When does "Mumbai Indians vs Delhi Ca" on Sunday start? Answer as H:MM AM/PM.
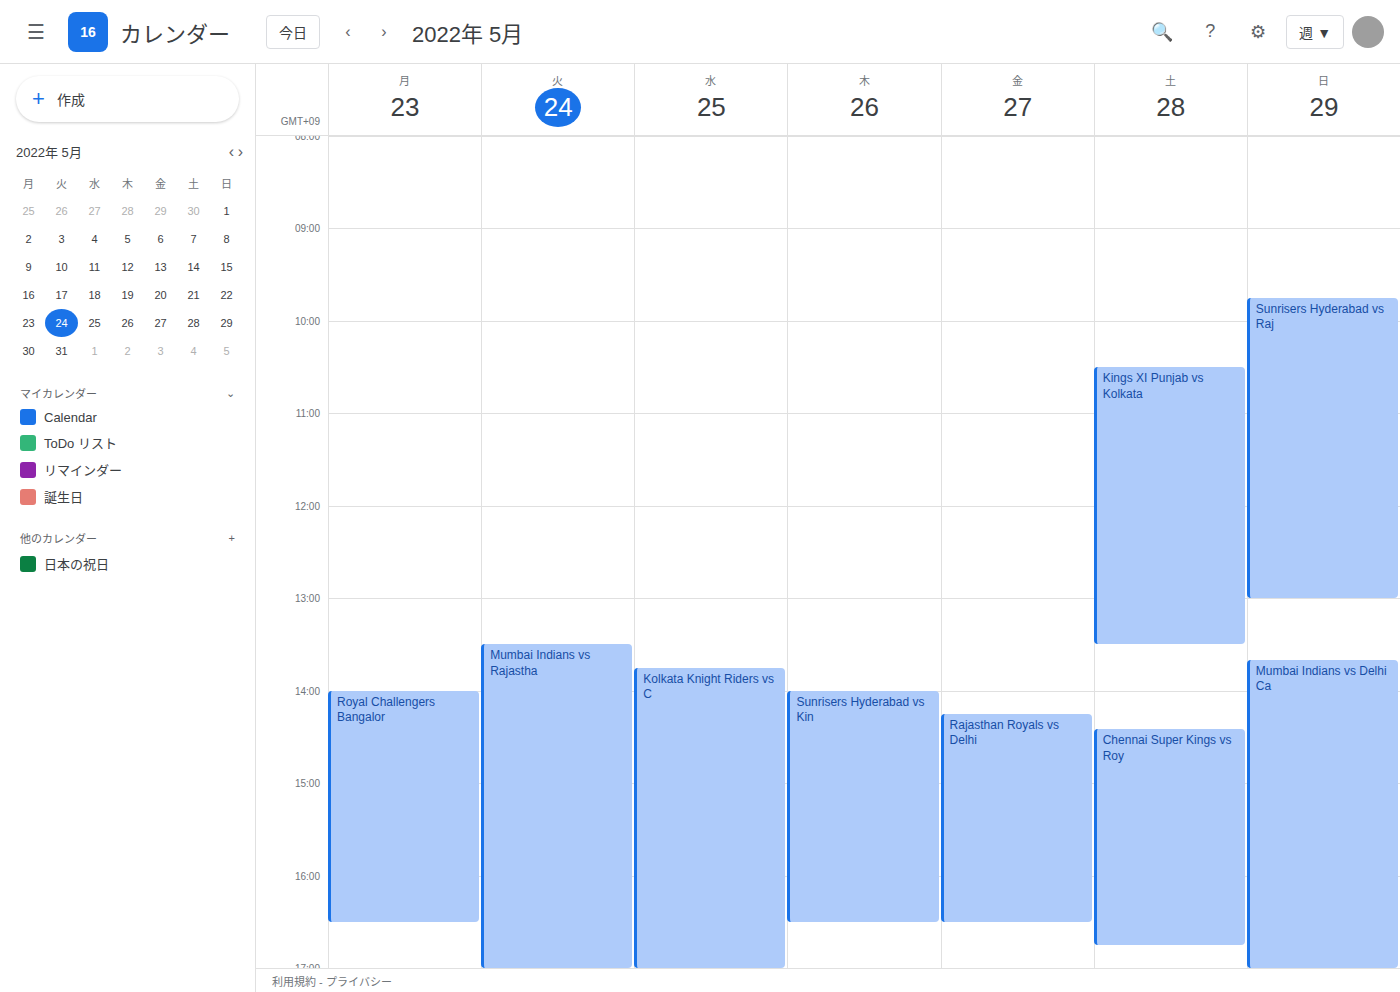
1:40 PM